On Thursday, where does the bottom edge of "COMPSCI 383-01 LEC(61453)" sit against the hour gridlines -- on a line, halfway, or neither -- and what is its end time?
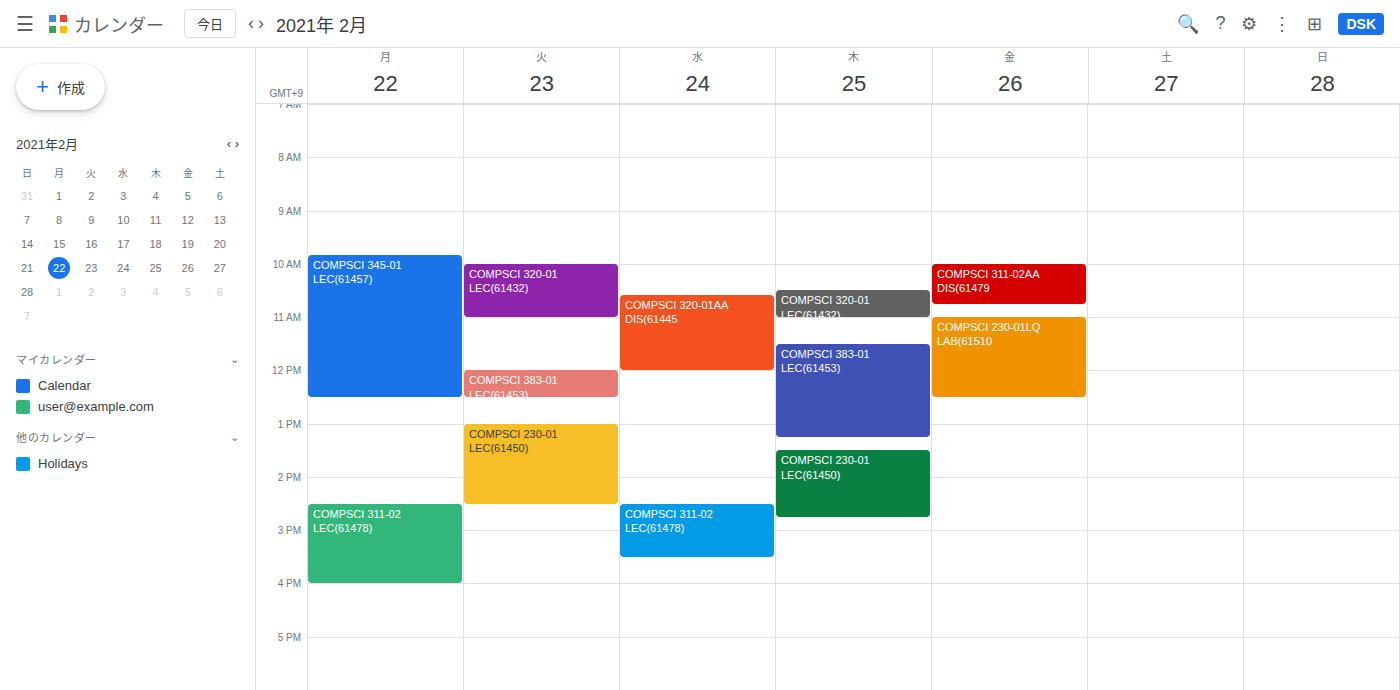
1:15 PM -- neither: a quarter of the way from the 1 PM line to the 2 PM line.